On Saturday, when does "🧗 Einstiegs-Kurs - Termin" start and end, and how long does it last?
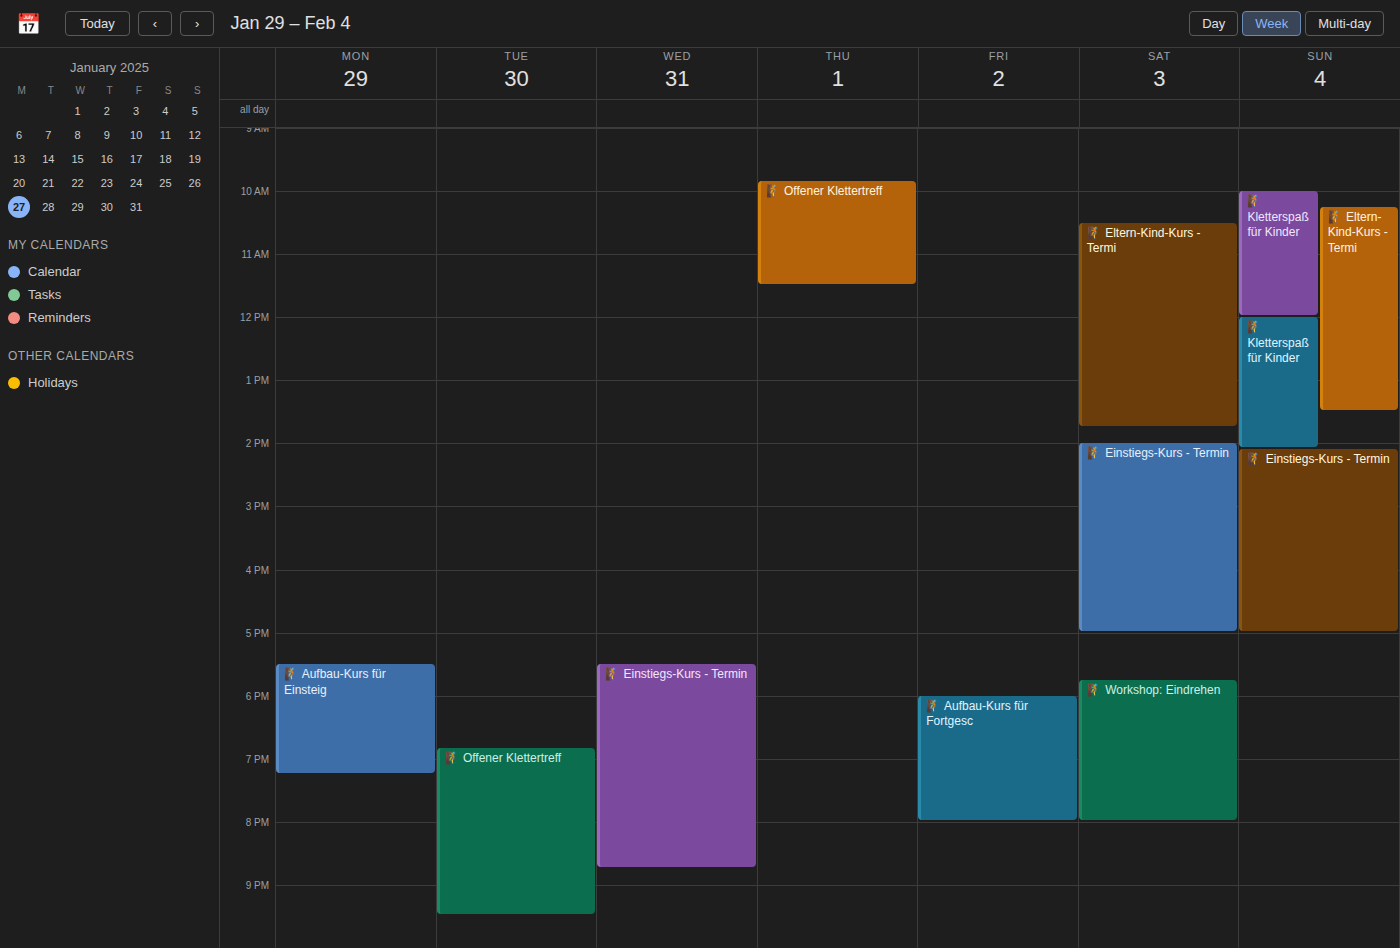
2:00 PM to 5:00 PM, 3 hours